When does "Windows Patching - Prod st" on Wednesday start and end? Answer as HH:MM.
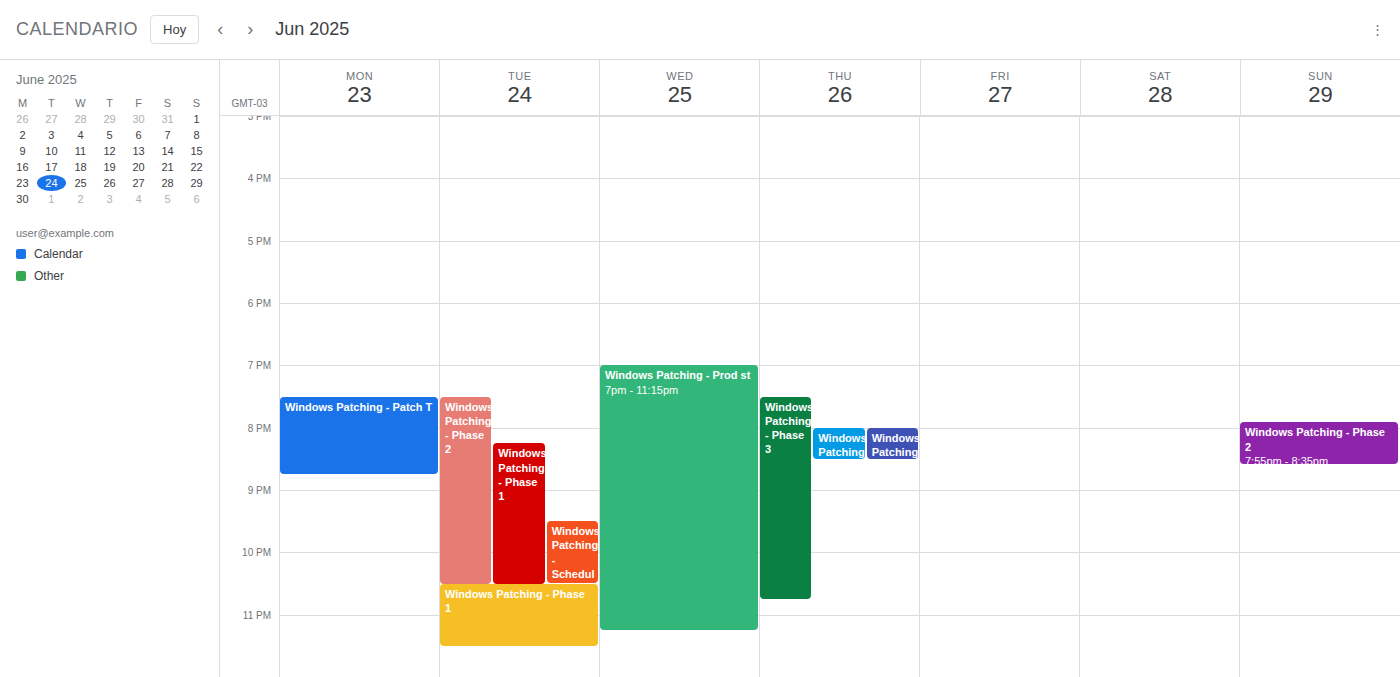
19:00 to 23:15